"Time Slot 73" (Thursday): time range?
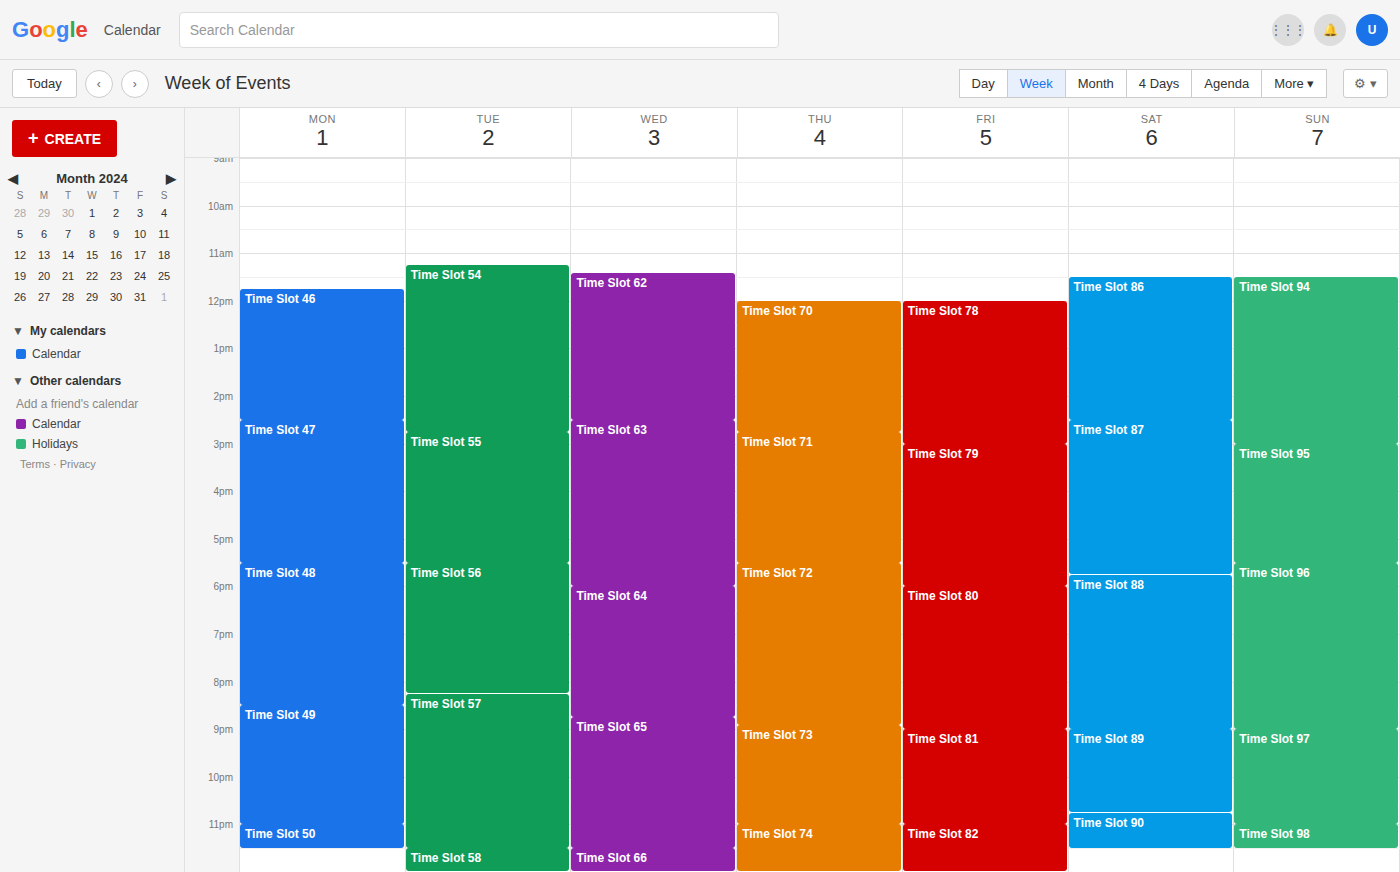
8:55 PM to 11:00 PM